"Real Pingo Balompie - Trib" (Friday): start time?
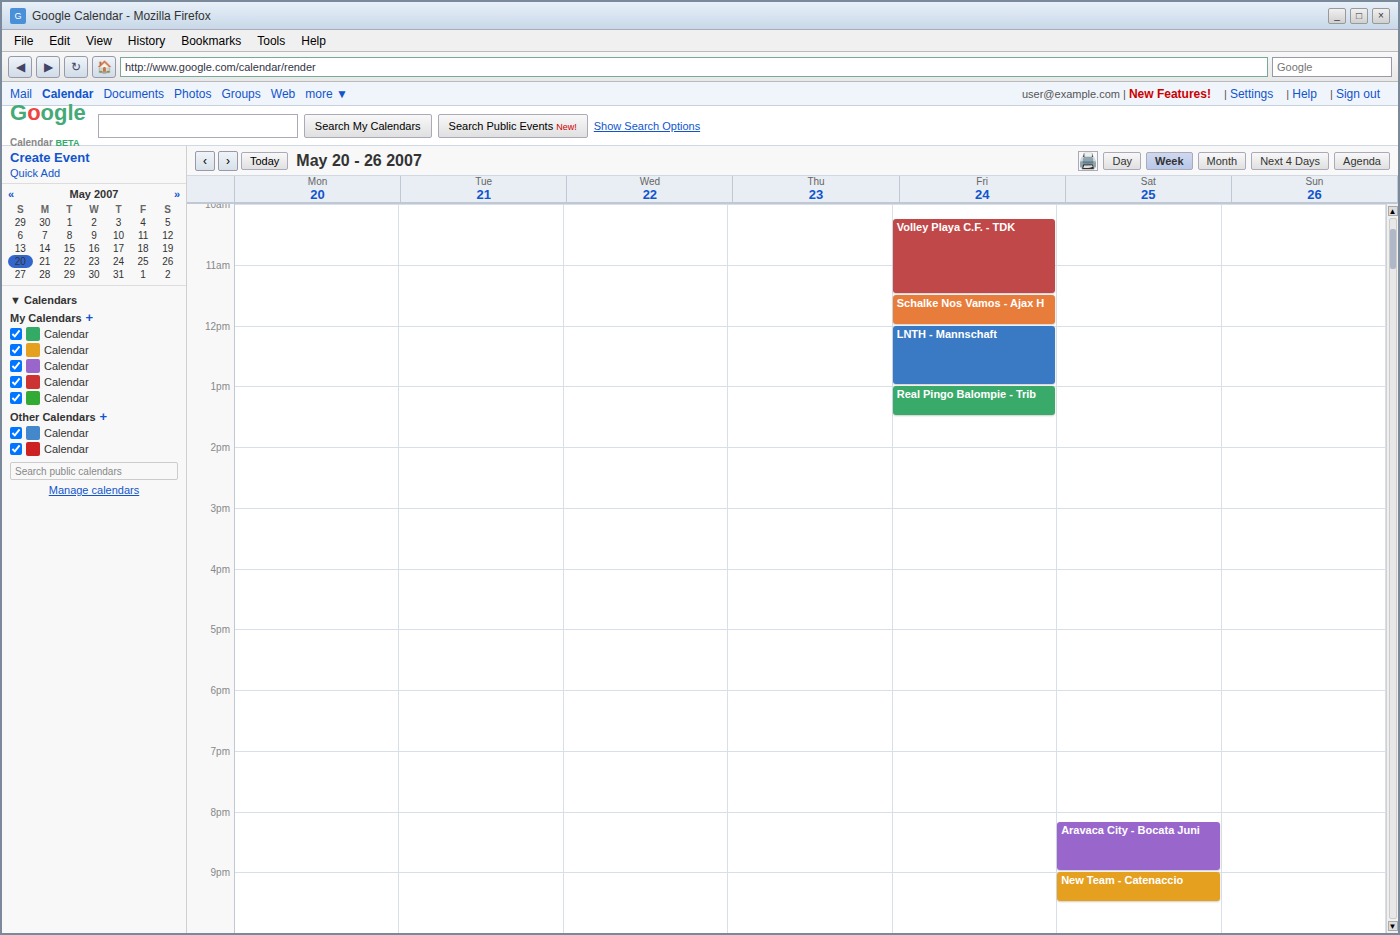
1:00 PM